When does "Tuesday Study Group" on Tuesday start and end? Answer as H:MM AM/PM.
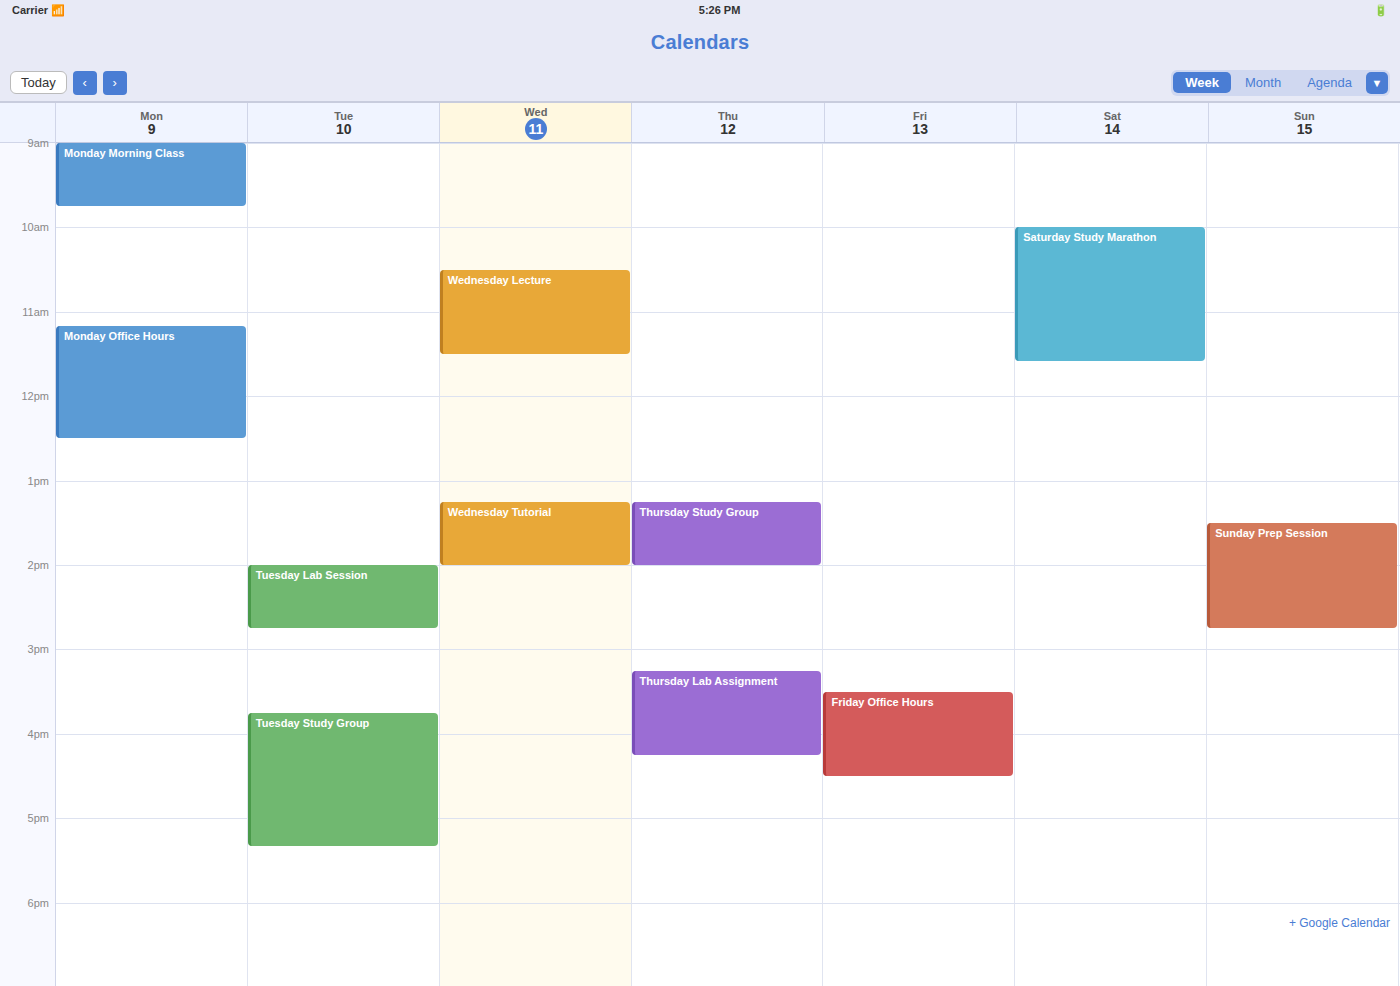
3:45 PM to 5:20 PM